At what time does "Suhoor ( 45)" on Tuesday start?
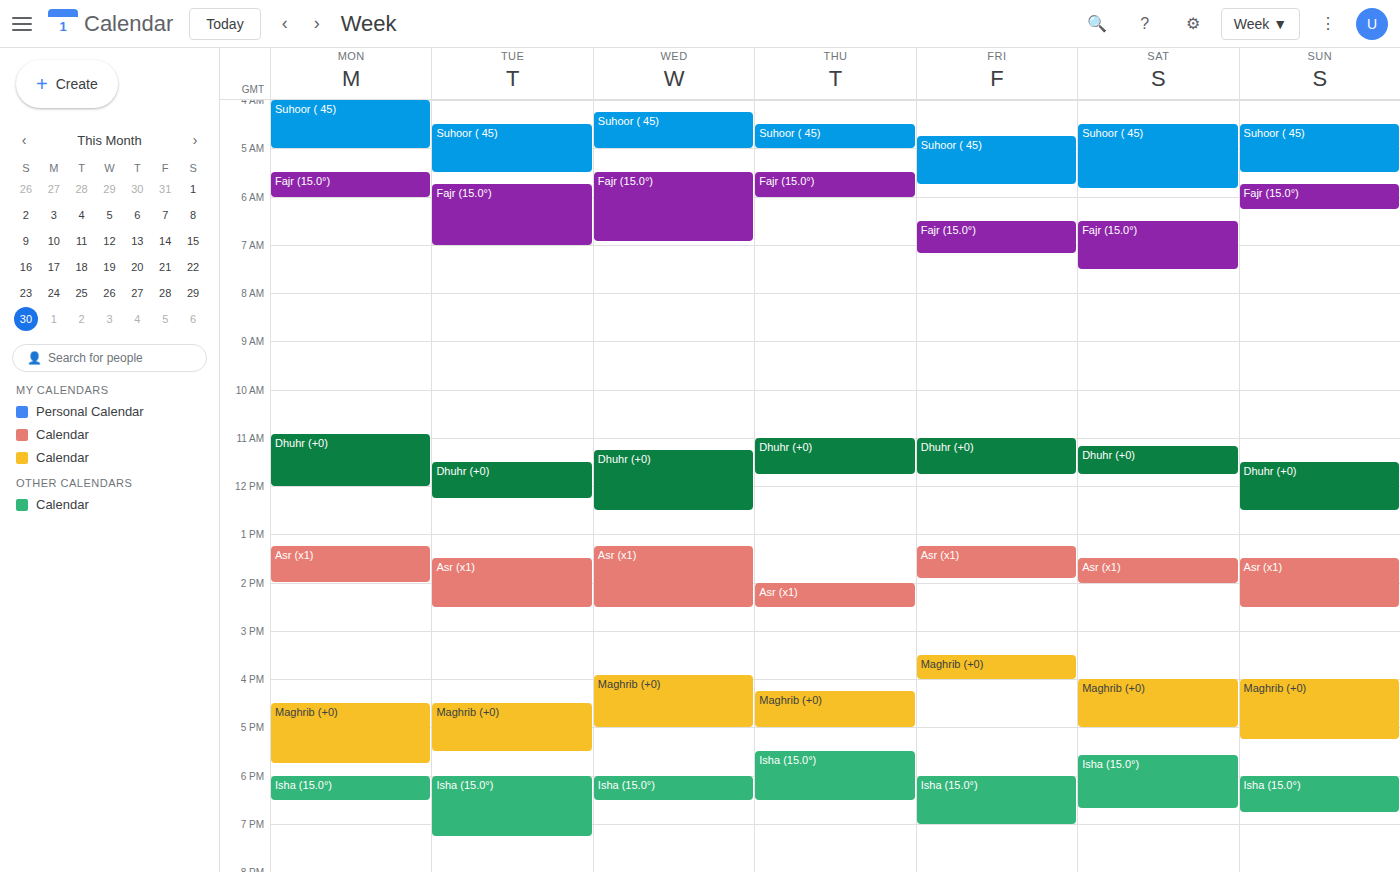
4:30 AM